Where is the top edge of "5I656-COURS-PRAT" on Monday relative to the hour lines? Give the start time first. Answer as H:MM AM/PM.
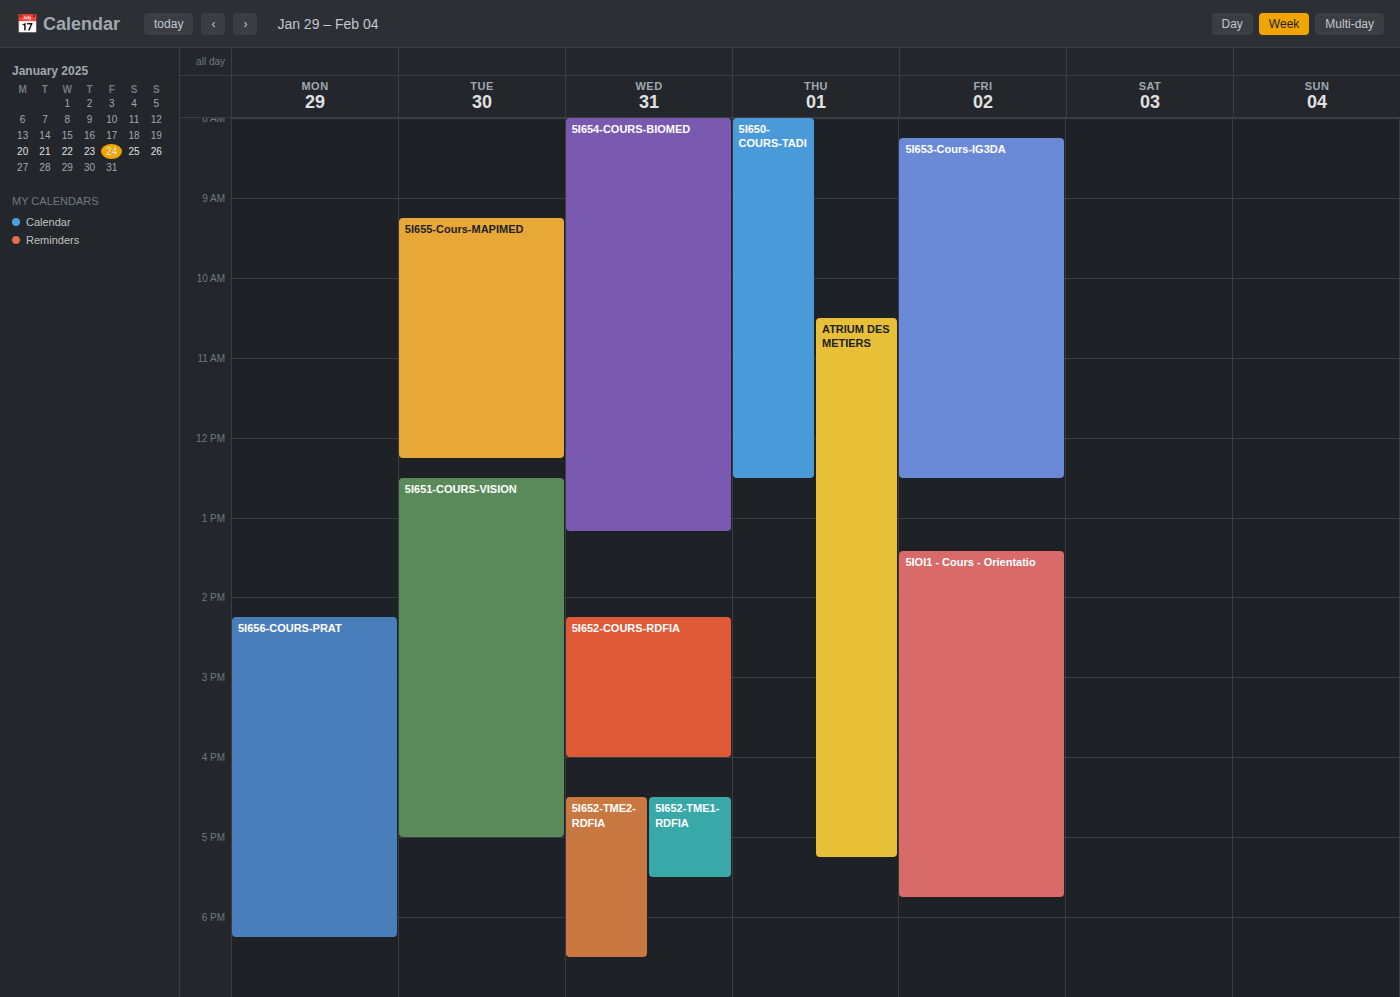
2:15 PM -- neither: a quarter of the way from the 2 PM line to the 3 PM line.